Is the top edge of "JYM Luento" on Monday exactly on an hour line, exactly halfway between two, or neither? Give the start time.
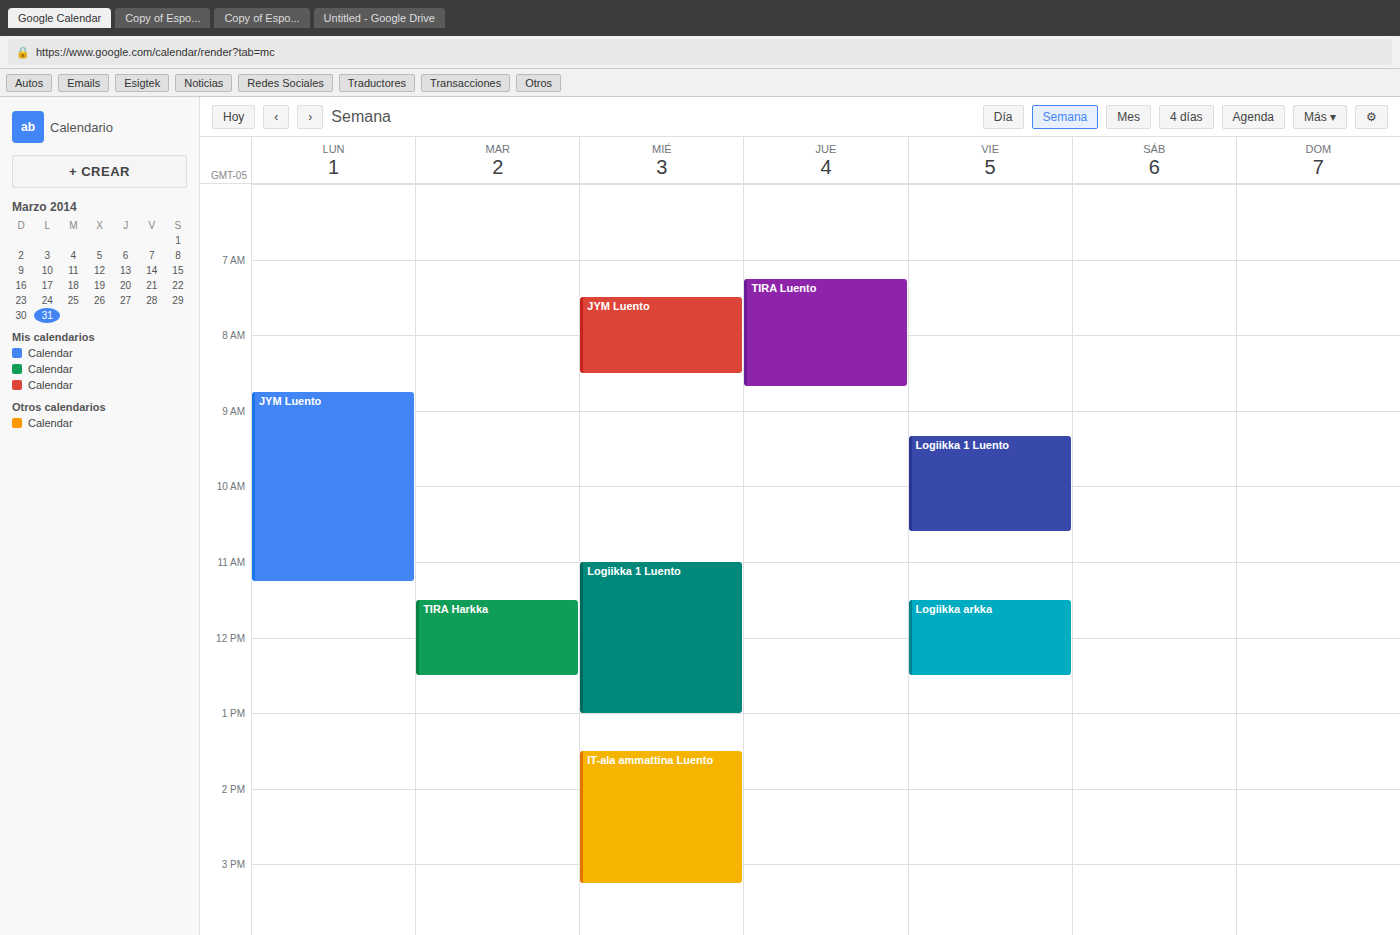
8:45 AM -- neither: three quarters of the way from the 8 AM line to the 9 AM line.